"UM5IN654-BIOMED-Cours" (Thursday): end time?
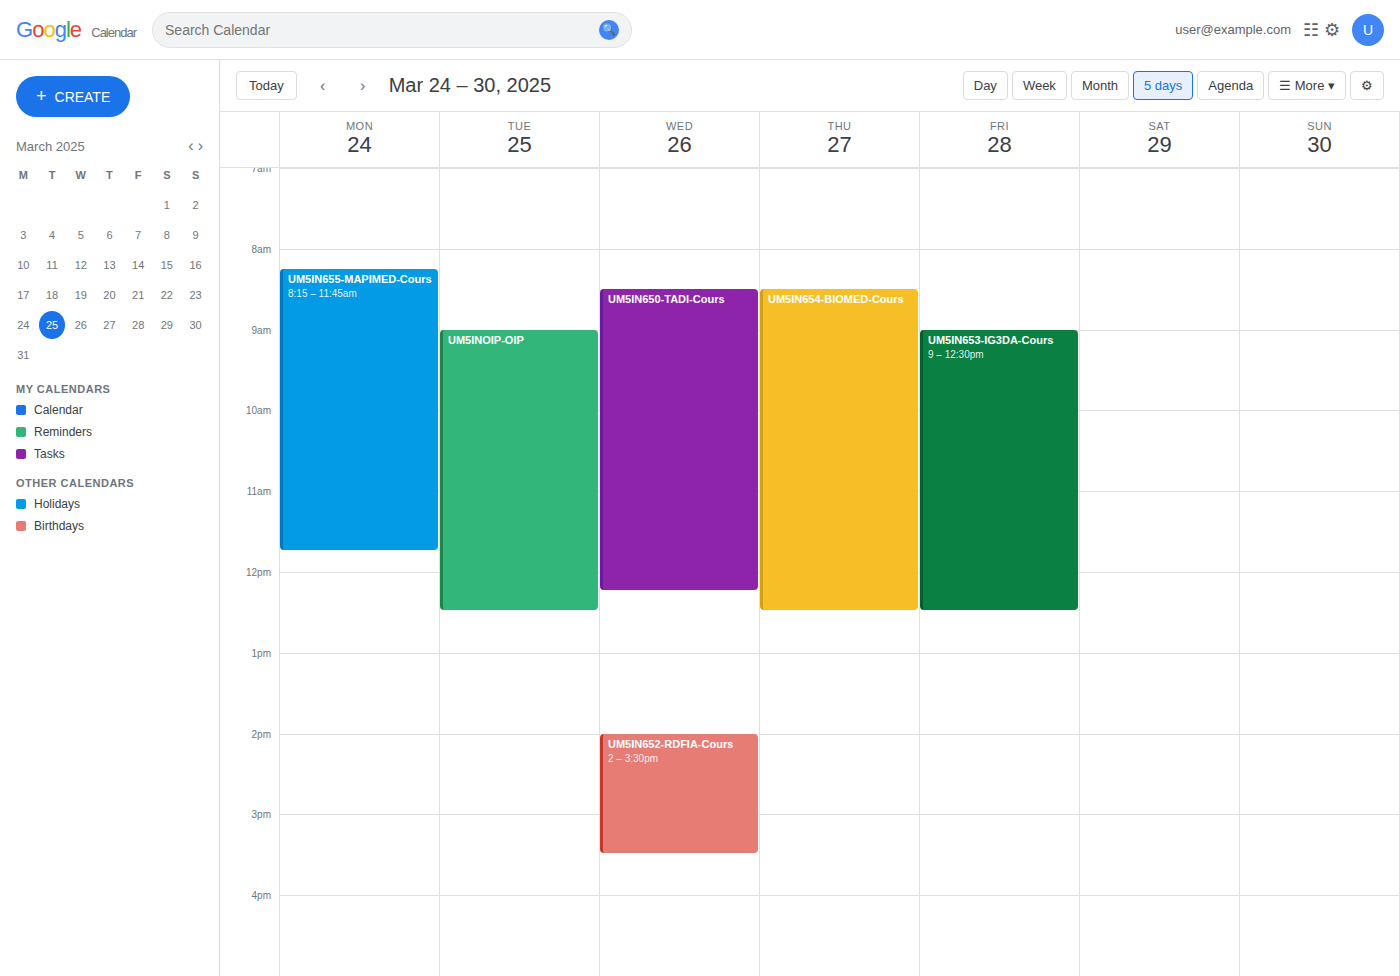
12:30 PM